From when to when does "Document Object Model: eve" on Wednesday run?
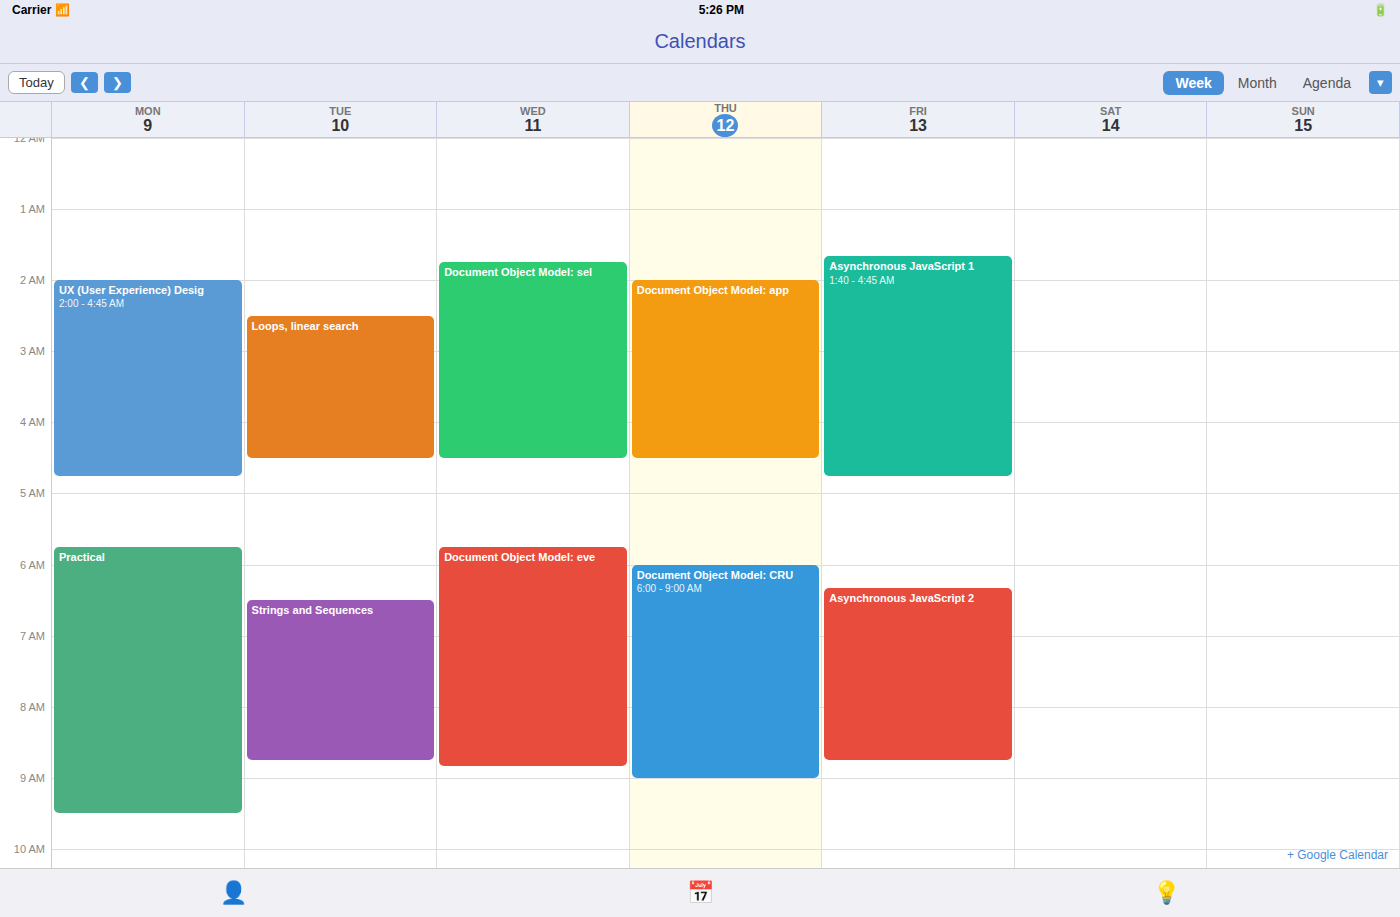
5:45 AM to 8:50 AM